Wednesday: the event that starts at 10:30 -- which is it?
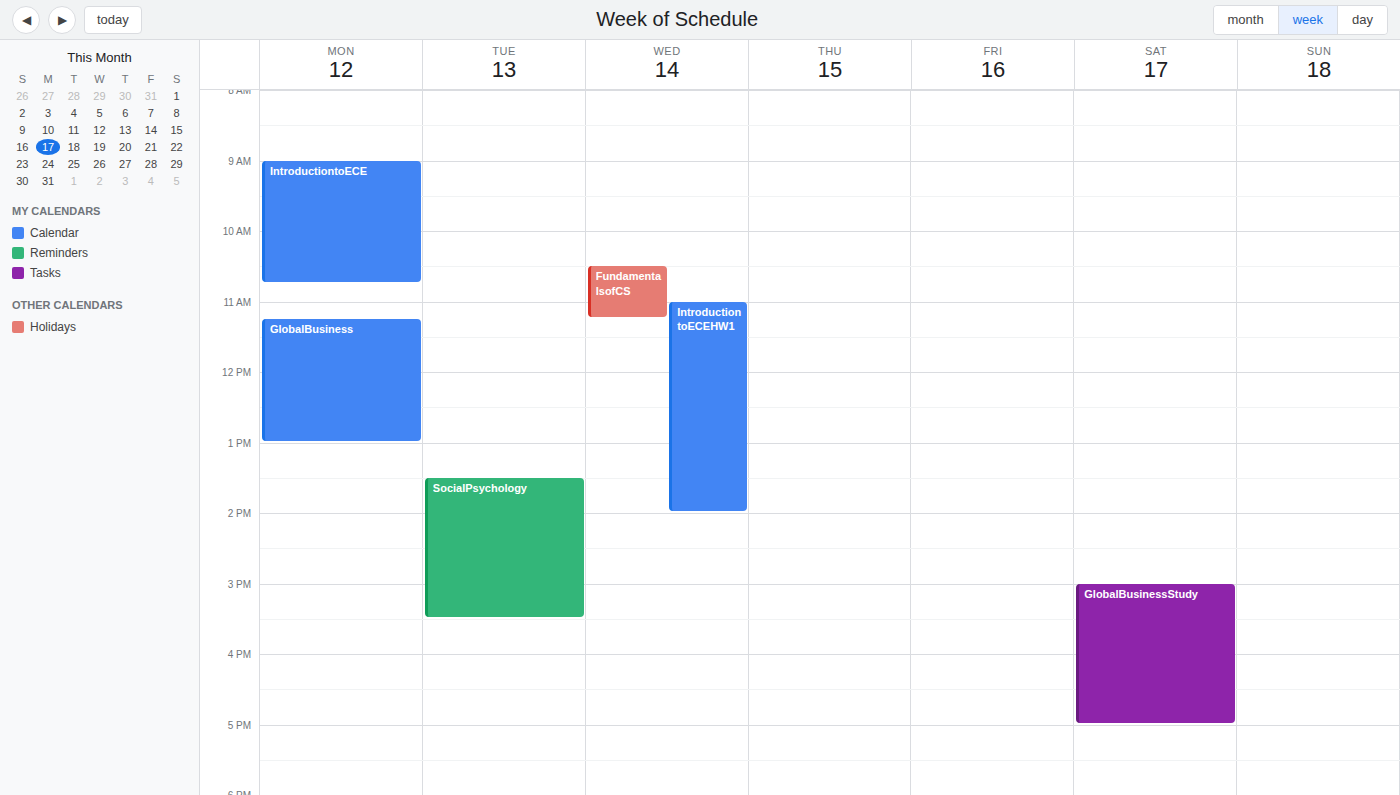
"FundamentalsofCS"